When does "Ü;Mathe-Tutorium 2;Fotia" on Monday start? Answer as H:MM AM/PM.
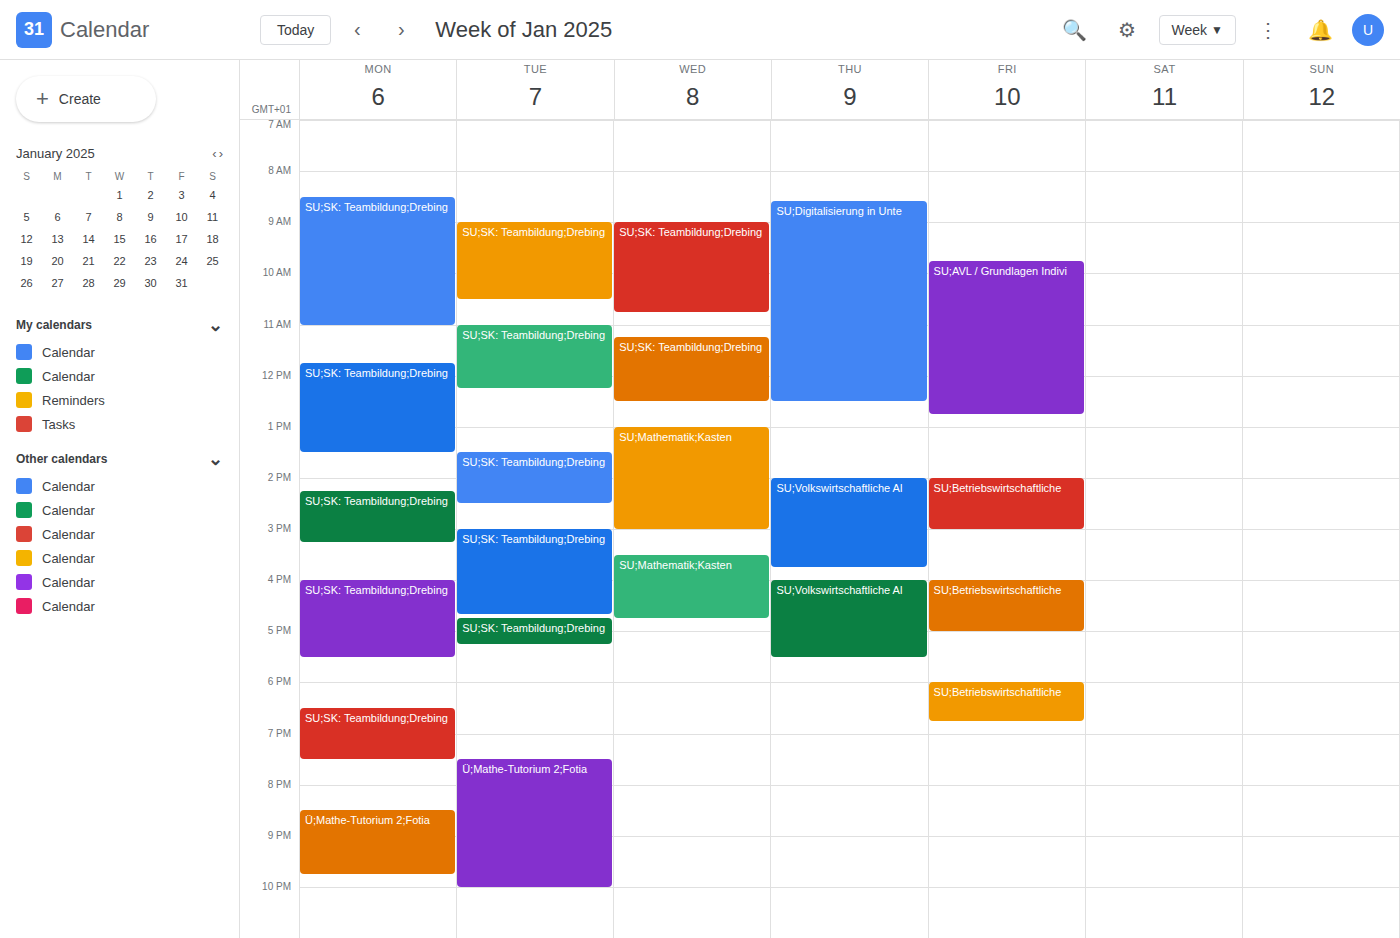
8:30 PM